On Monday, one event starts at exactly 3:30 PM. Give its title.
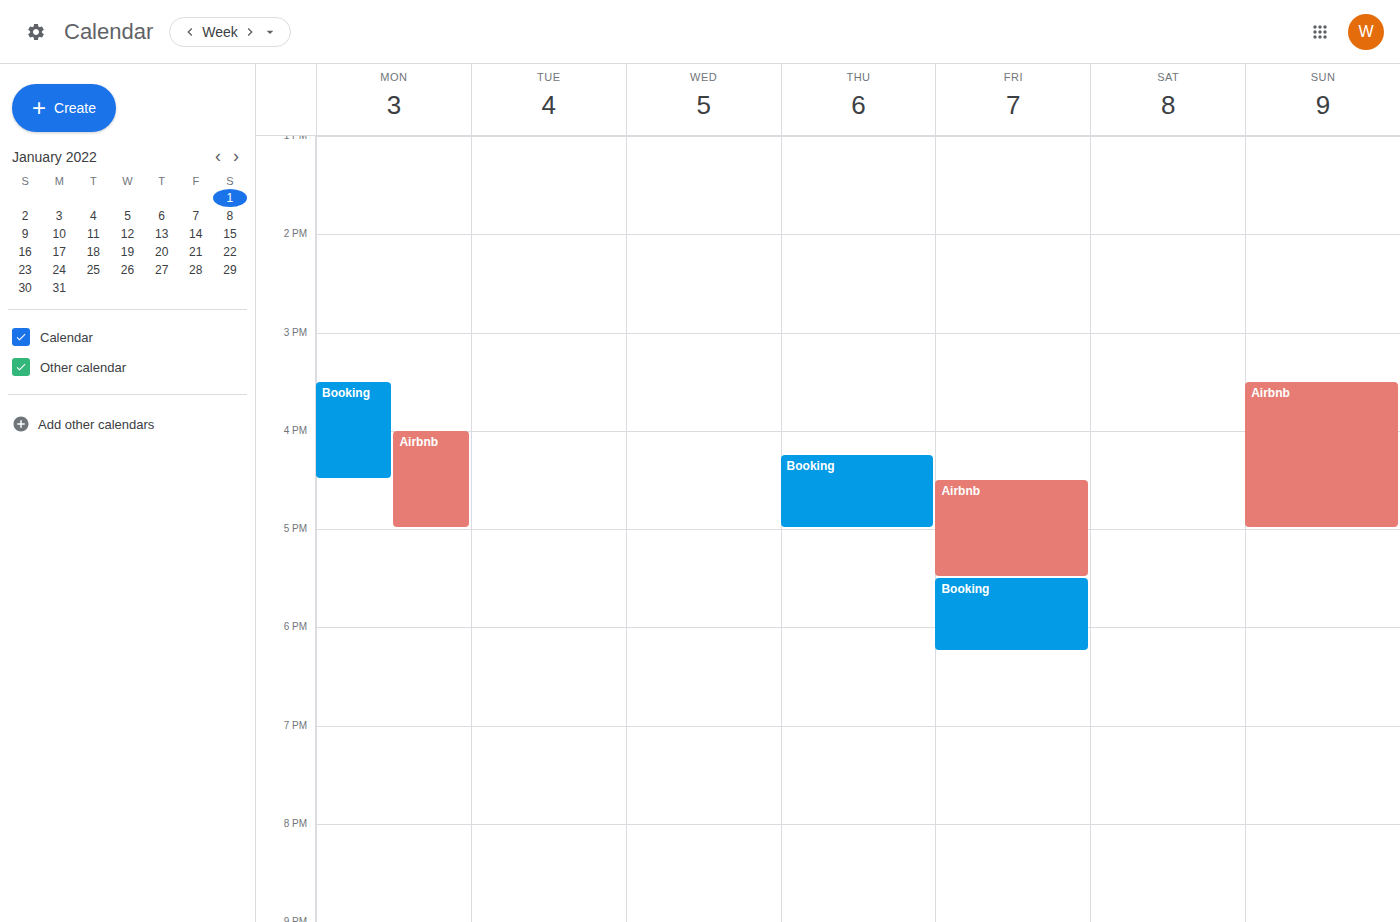
"Booking"